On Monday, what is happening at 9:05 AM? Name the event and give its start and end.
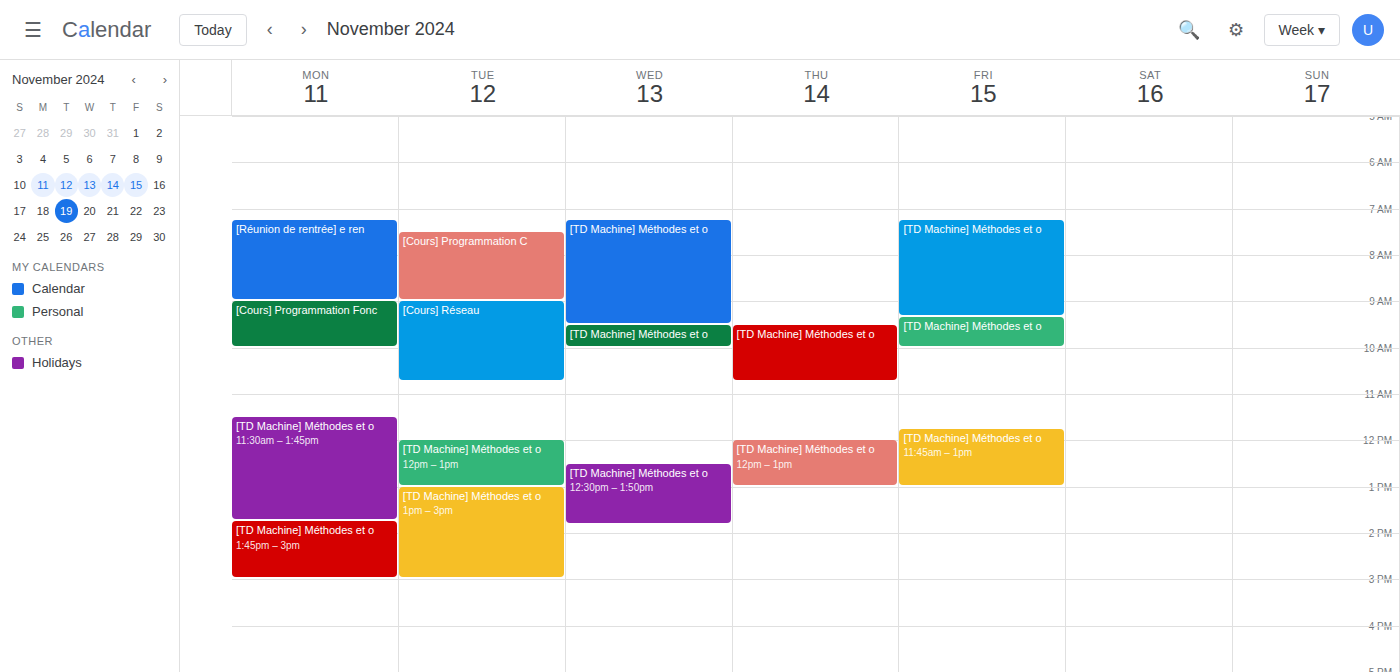
"[Cours] Programmation Fonc", 9:00 AM to 10:00 AM